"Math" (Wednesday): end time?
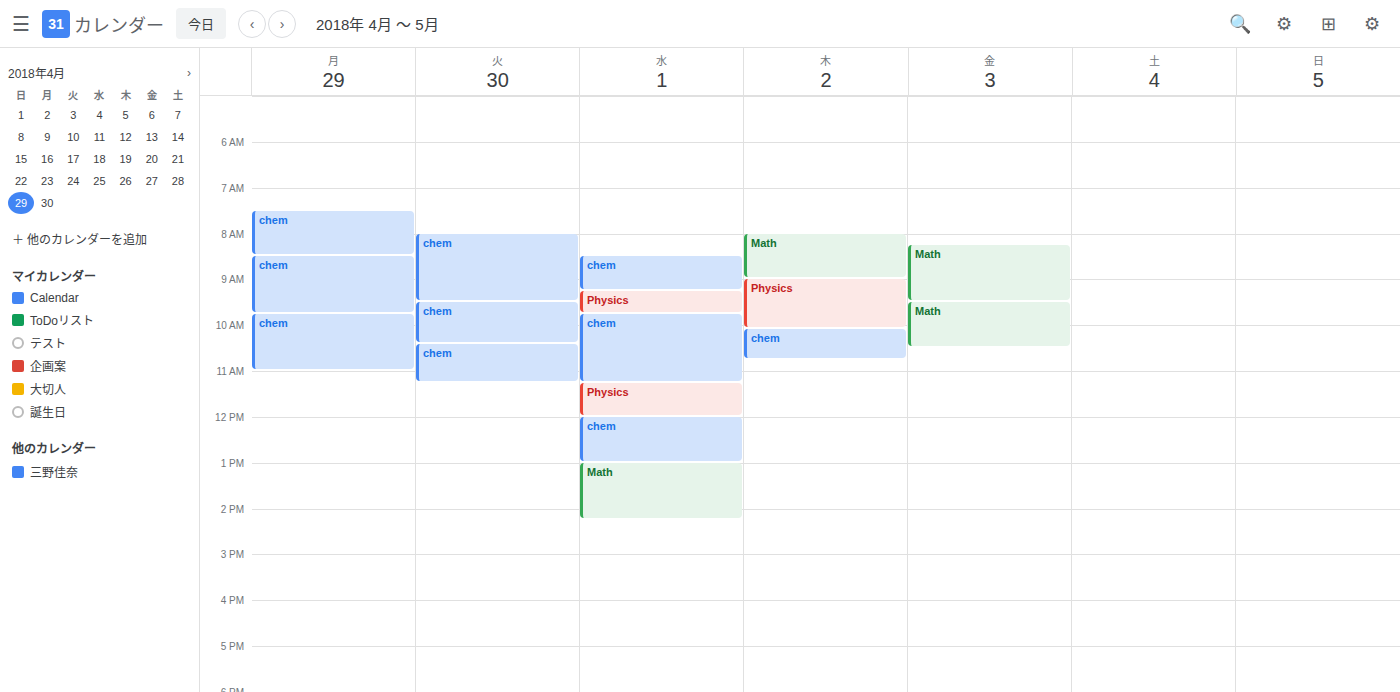
2:15 PM